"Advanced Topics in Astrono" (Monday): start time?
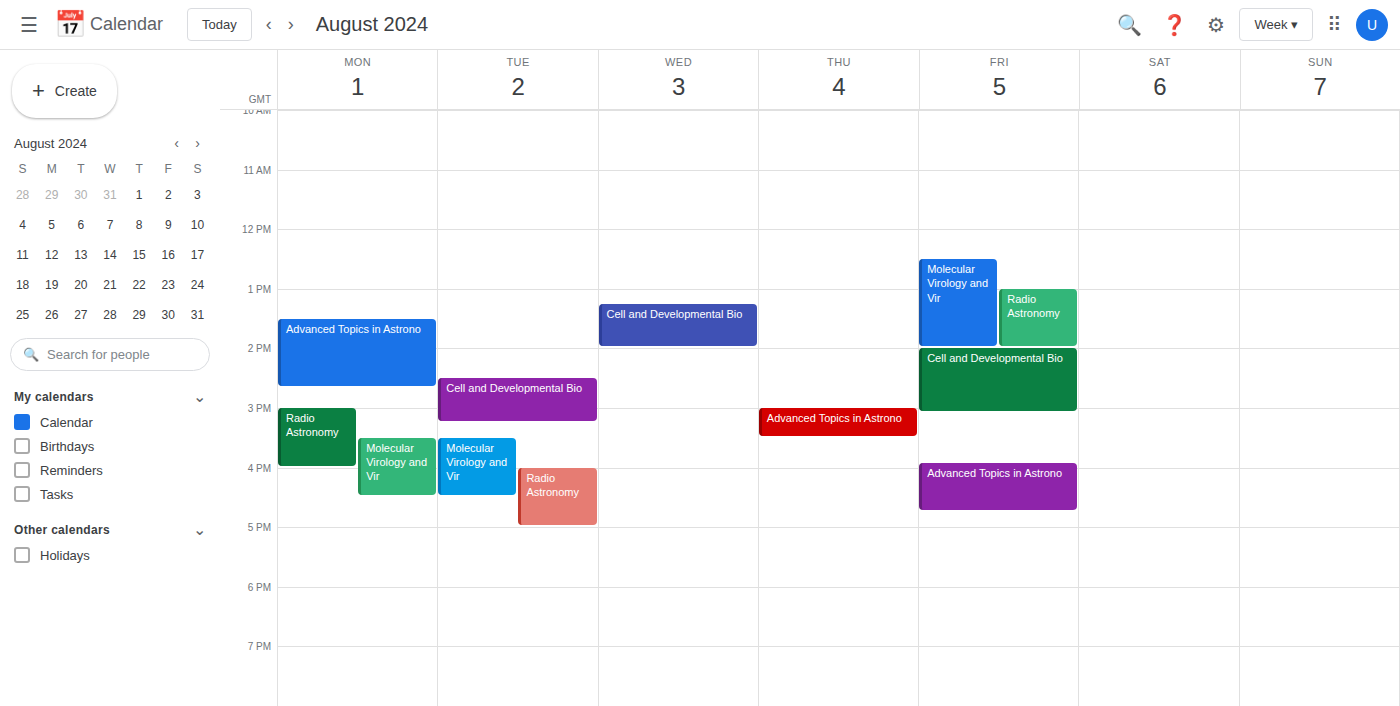
1:30 PM